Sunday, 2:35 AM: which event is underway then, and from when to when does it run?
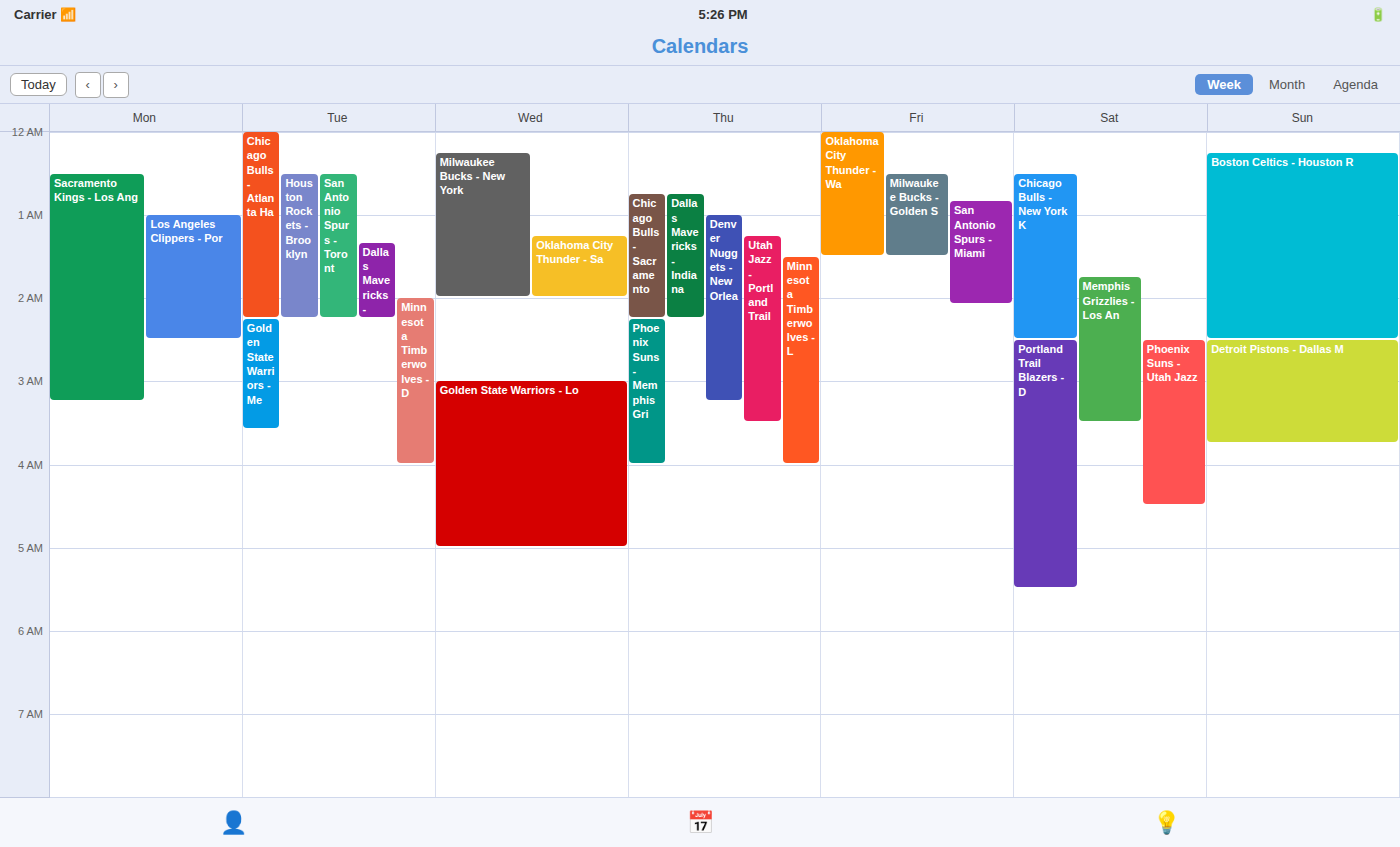
"Detroit Pistons - Dallas M", 2:30 AM to 3:45 AM